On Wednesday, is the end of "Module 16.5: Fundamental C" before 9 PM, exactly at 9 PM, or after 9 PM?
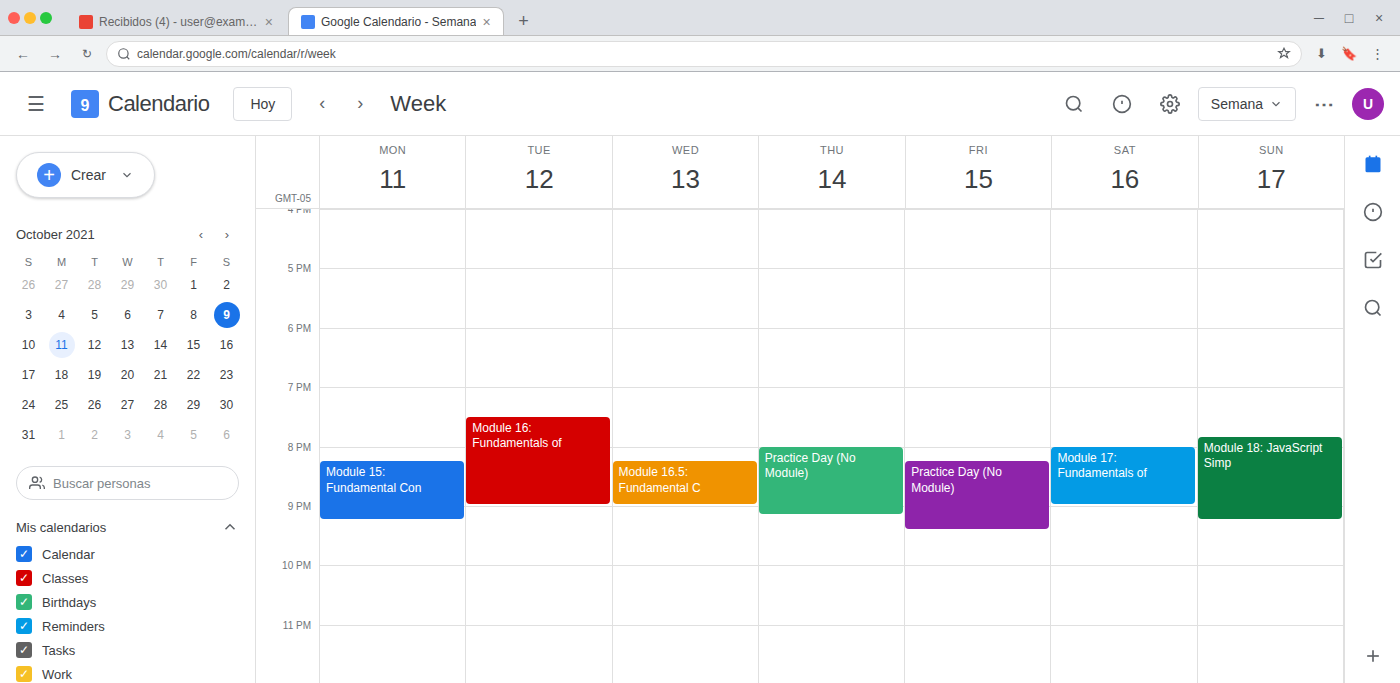
9:00 PM -- exactly at 9 PM, on the 9 PM line.